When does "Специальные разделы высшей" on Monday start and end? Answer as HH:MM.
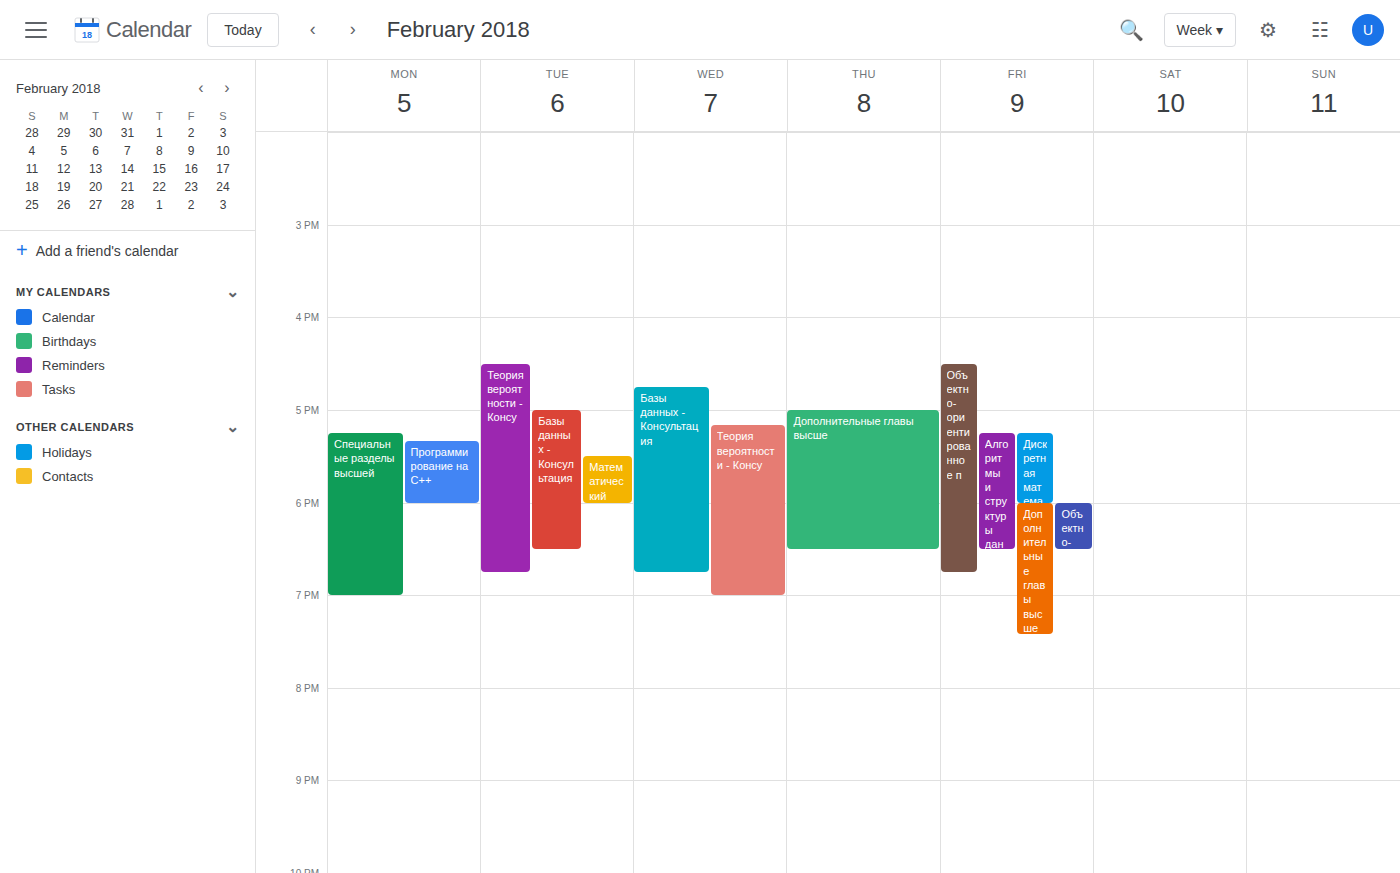
17:15 to 19:00